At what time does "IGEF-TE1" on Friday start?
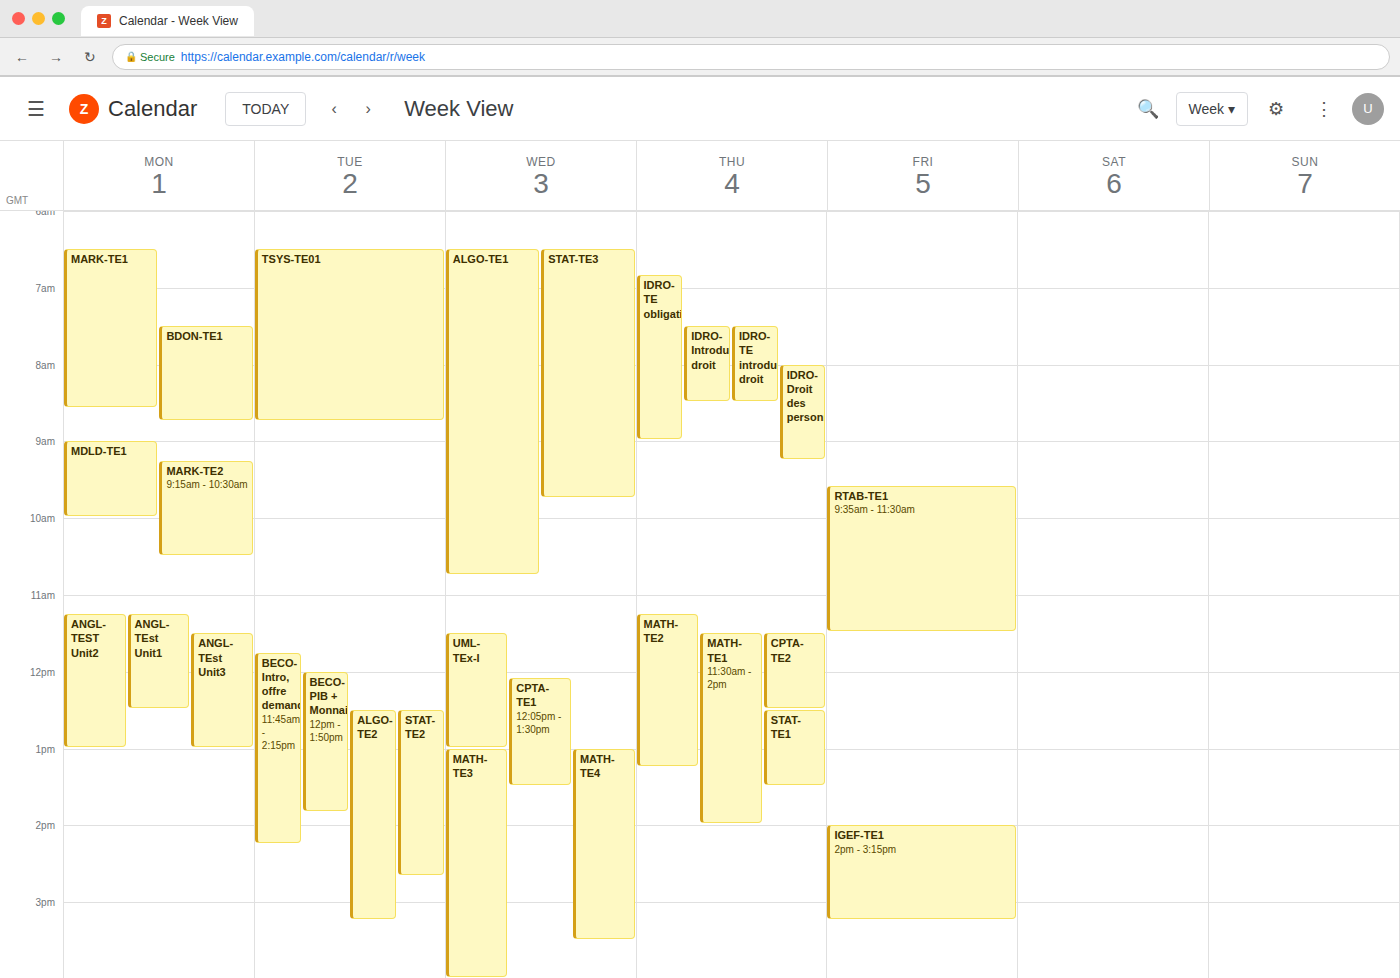
2:00 PM